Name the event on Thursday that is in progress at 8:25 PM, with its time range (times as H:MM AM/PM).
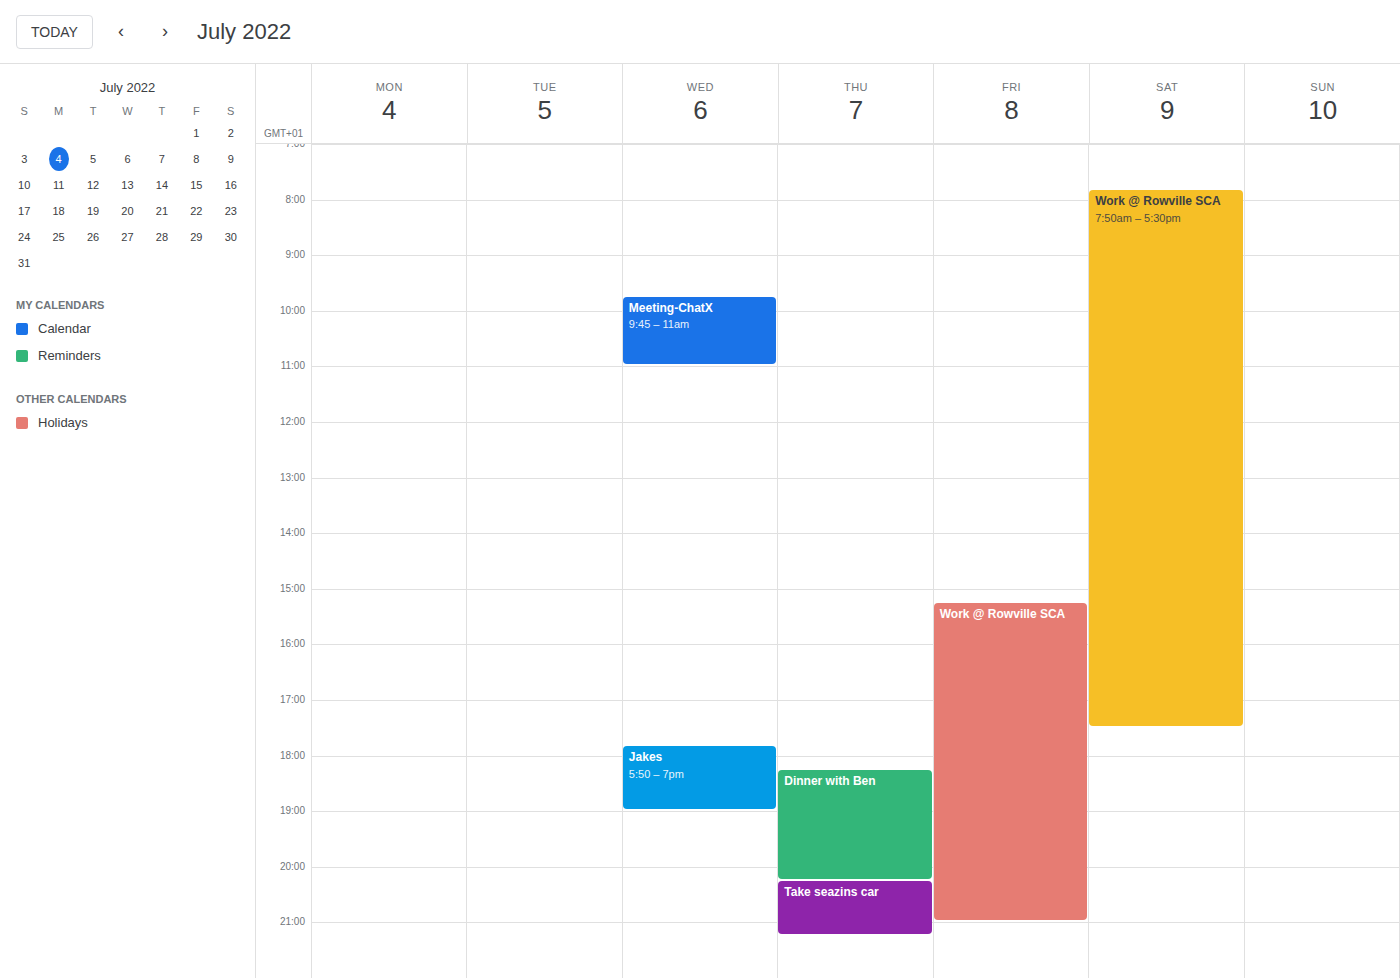
"Take seazins car", 8:15 PM to 9:15 PM